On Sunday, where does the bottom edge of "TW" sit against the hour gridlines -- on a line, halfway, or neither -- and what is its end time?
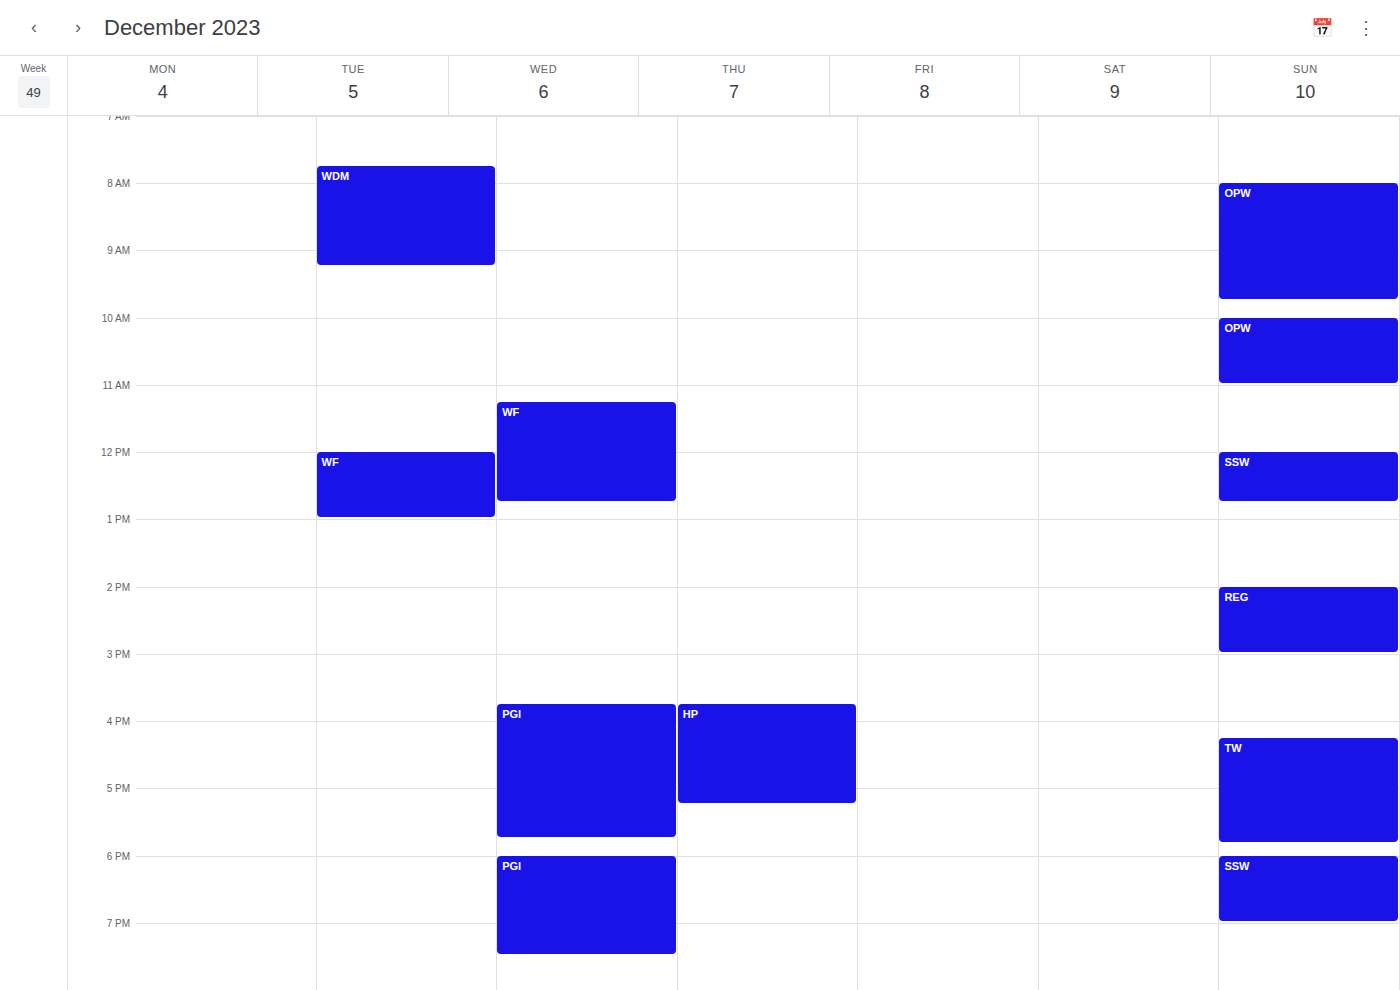
5:50 PM -- neither: 50 minutes below the 5 PM line and 10 minutes above the 6 PM line.